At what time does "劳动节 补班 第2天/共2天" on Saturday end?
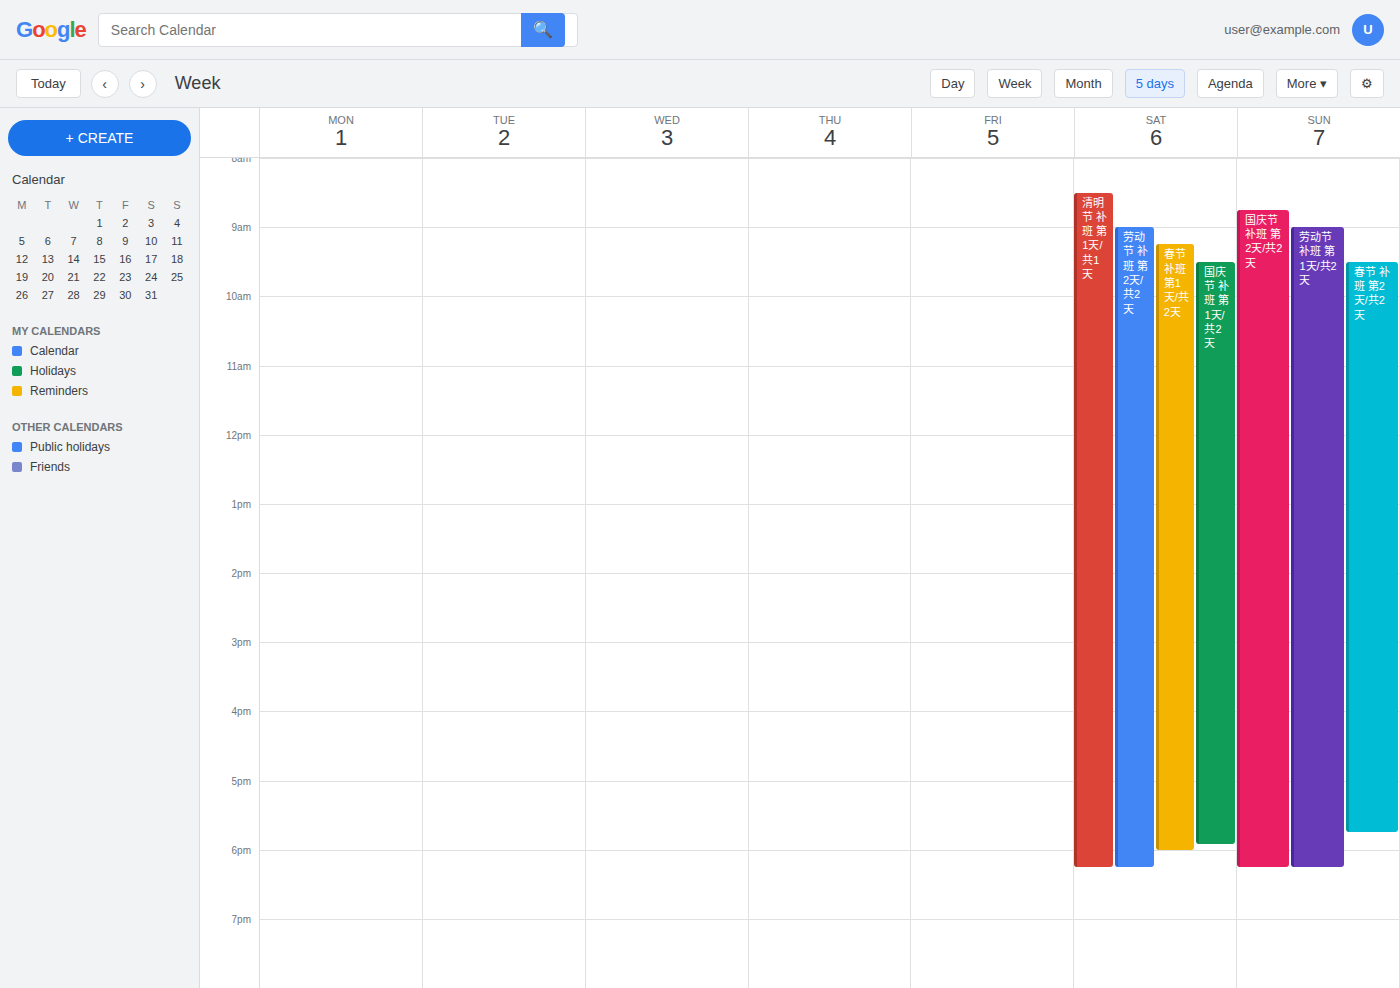
6:15 PM